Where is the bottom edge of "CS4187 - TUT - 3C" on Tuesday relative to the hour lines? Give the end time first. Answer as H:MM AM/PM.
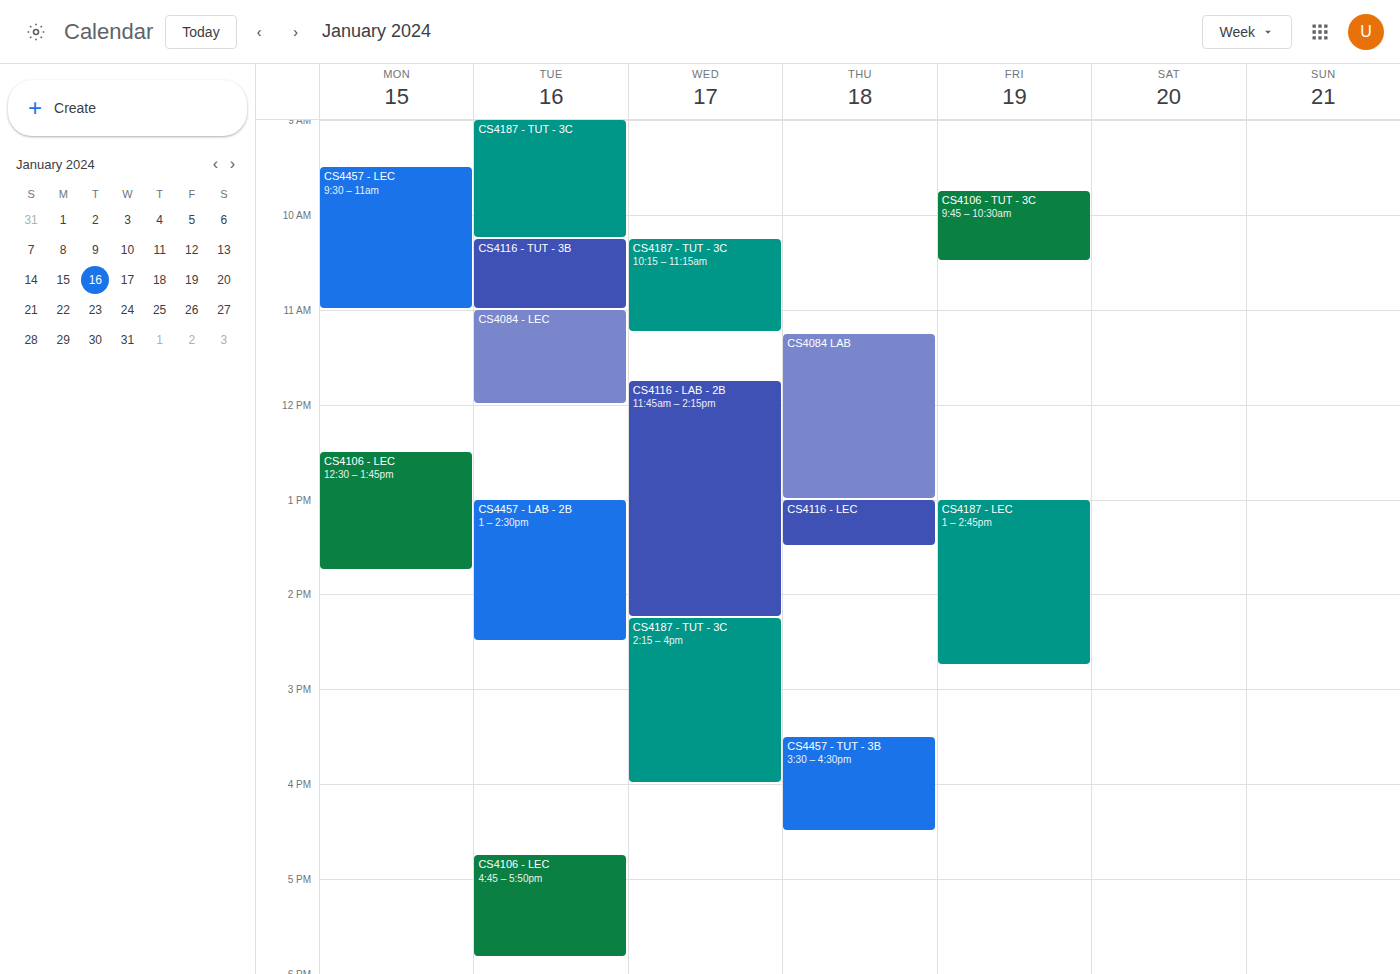
10:15 AM -- neither: a quarter of the way from the 10 AM line to the 11 AM line.